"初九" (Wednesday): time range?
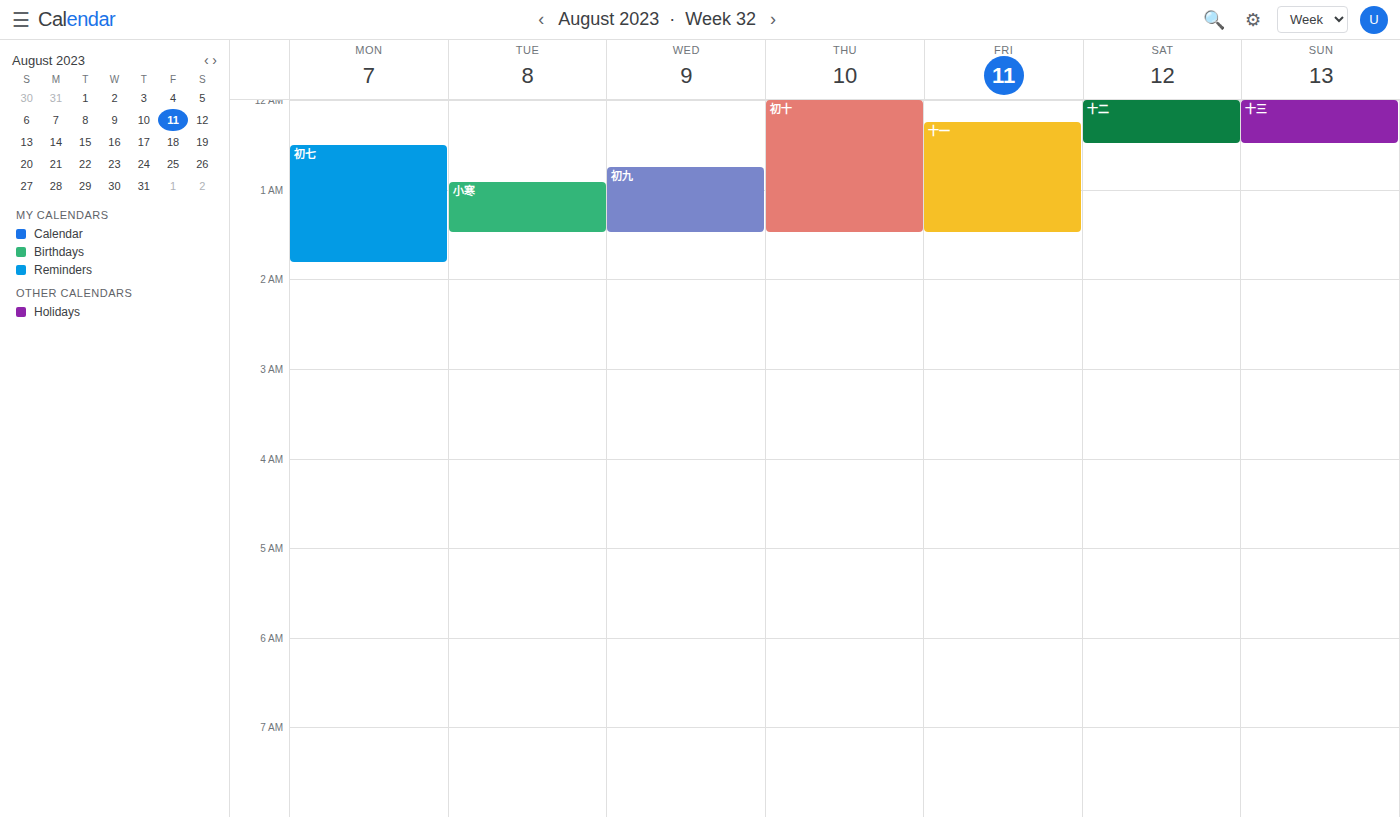
12:45 AM to 1:30 AM